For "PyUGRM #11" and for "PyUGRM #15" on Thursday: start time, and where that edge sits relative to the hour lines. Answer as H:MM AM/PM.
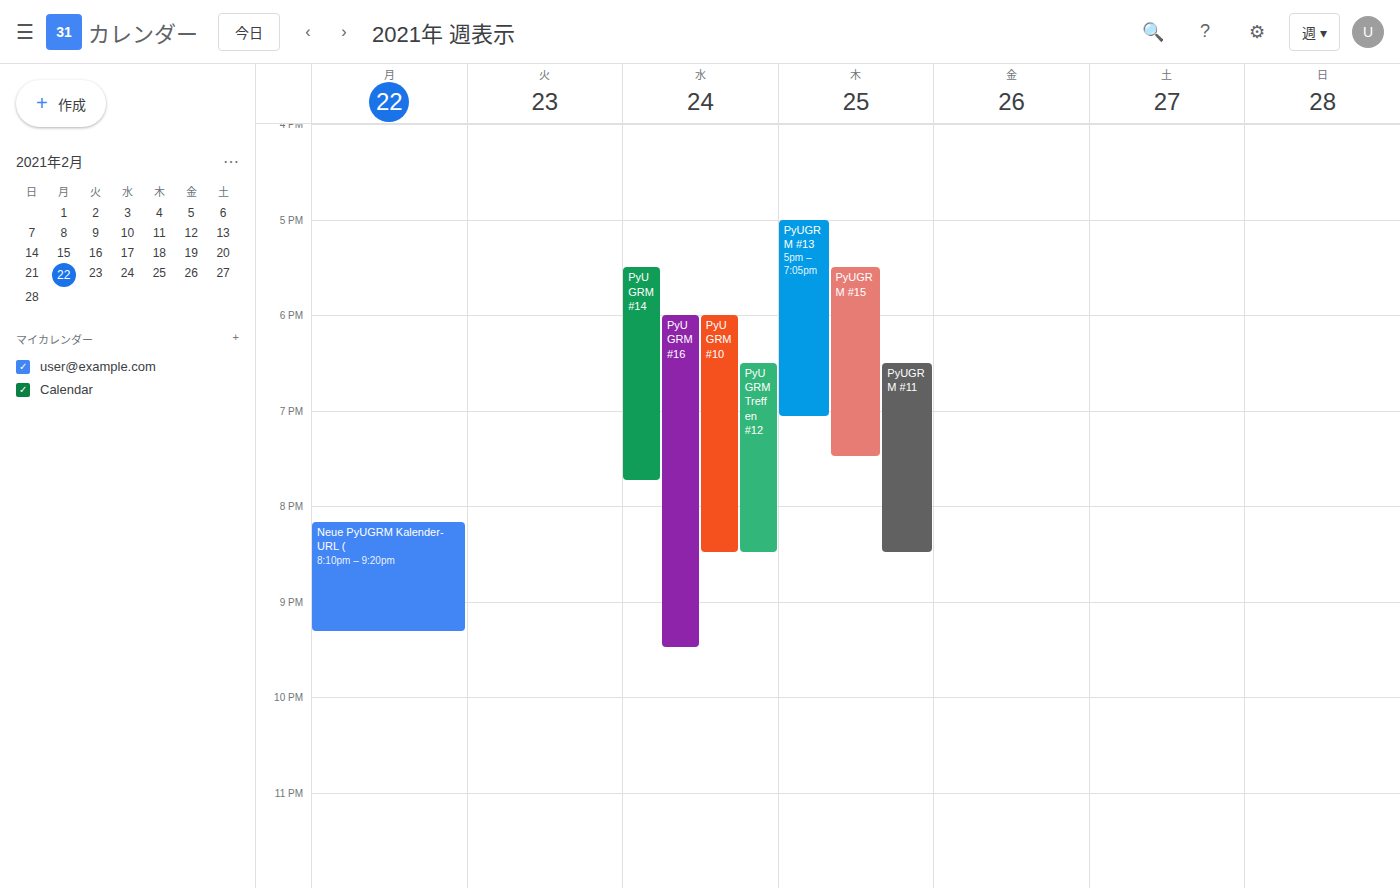
"PyUGRM #11": 6:30 PM, halfway between the 6 PM and 7 PM lines. "PyUGRM #15": 5:30 PM, halfway between the 5 PM and 6 PM lines.